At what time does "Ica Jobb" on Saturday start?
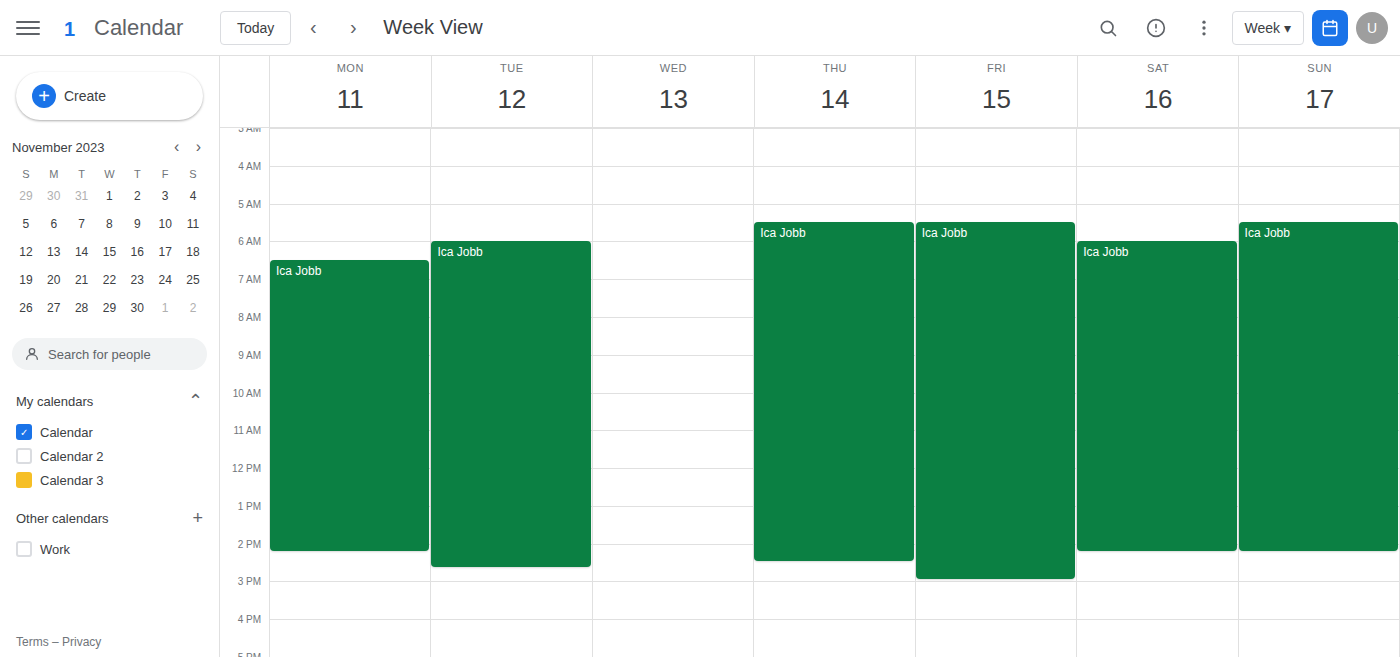
6:00 AM